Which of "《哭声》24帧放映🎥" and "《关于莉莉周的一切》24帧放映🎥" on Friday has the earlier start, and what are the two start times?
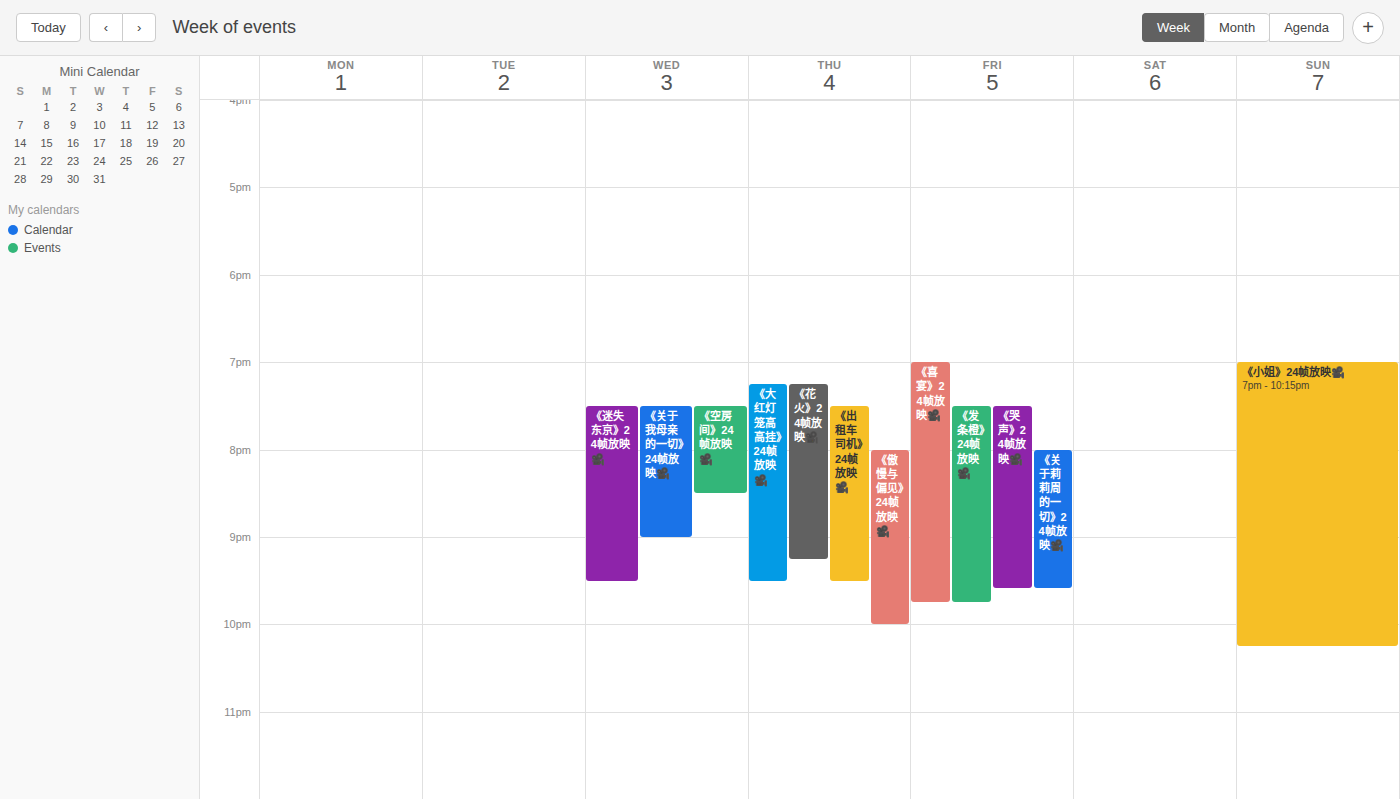
"《哭声》24帧放映🎥" 7:30 PM; "《关于莉莉周的一切》24帧放映🎥" 8:00 PM.